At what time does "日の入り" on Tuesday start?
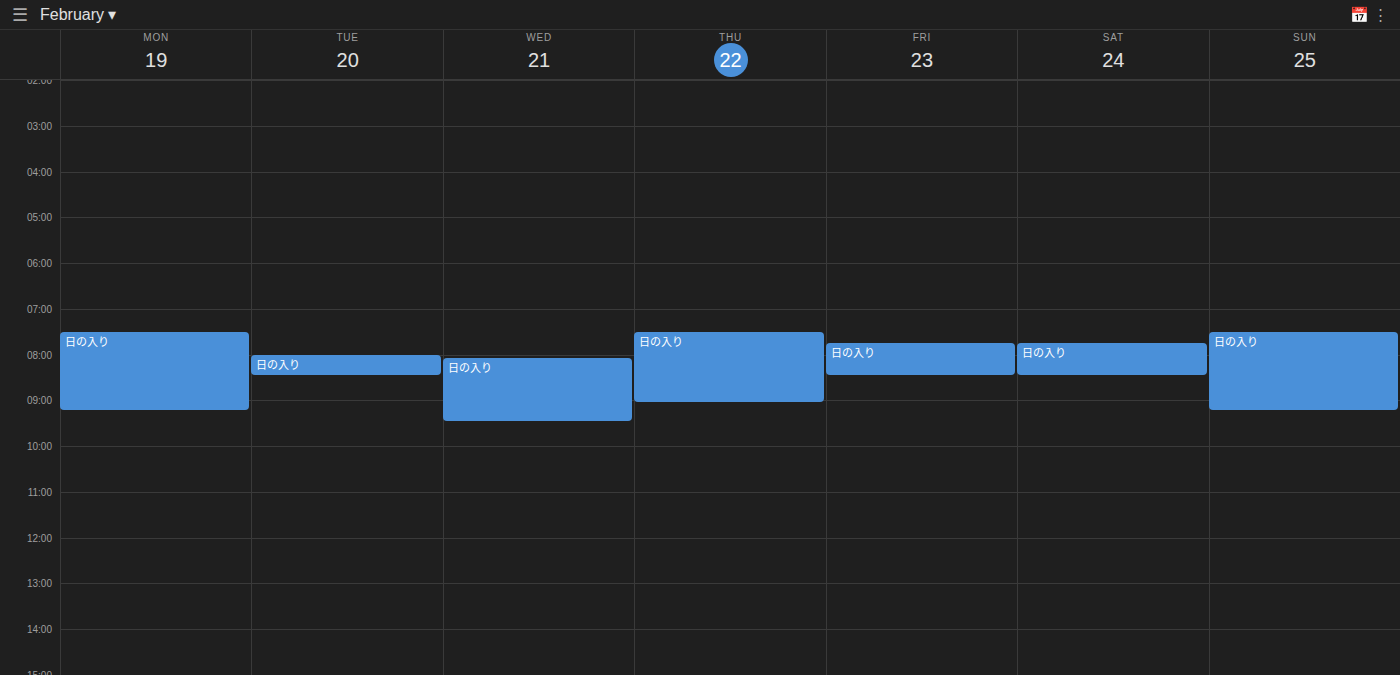
8:00 AM